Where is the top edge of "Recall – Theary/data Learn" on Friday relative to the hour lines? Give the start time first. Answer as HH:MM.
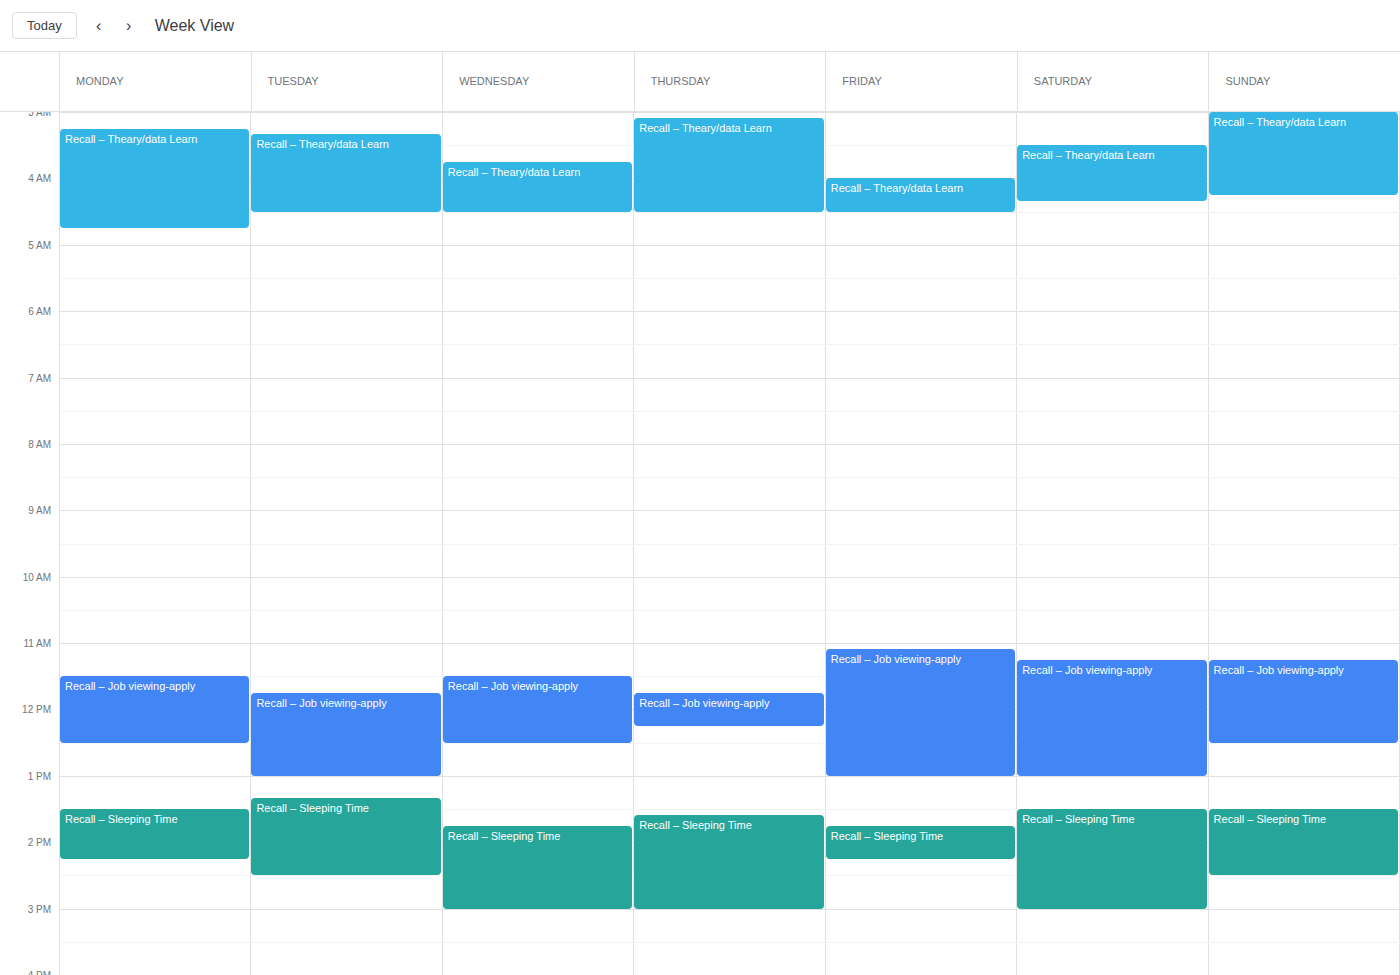
04:00 -- exactly on the 04:00 line.